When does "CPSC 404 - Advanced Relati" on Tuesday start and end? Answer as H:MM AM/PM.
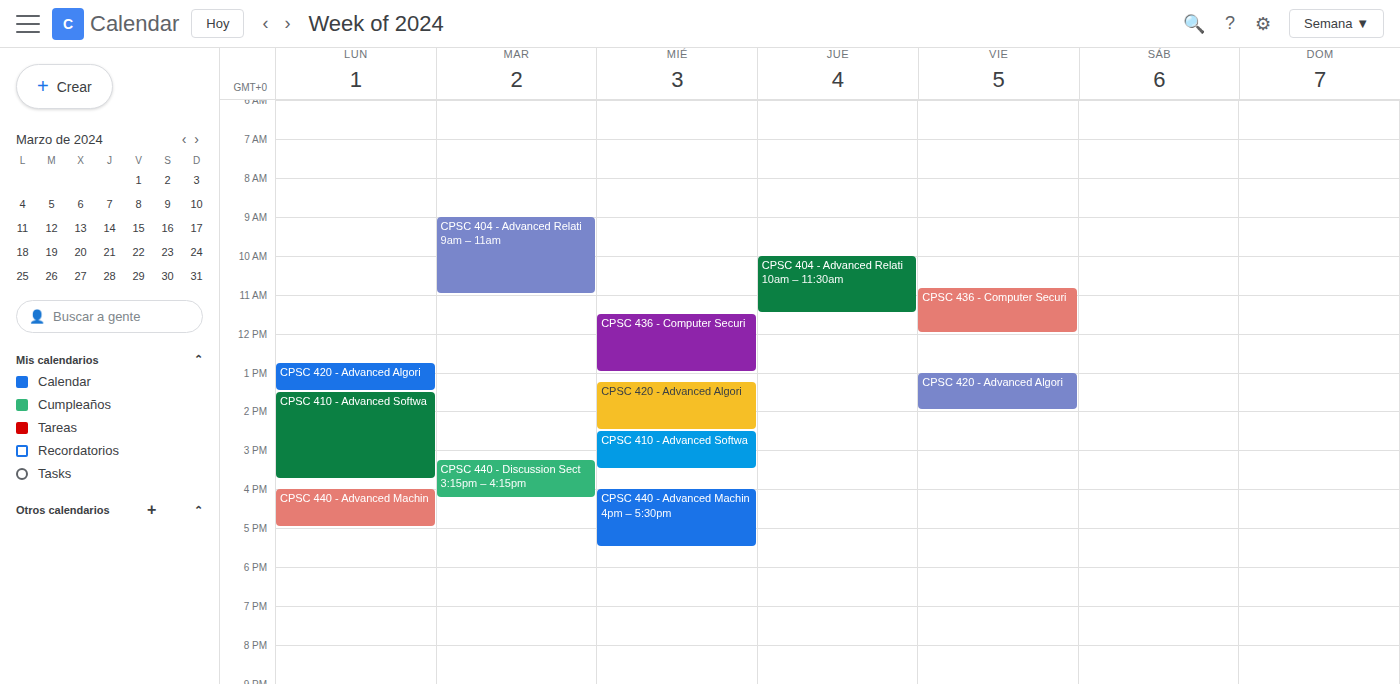
9:00 AM to 11:00 AM